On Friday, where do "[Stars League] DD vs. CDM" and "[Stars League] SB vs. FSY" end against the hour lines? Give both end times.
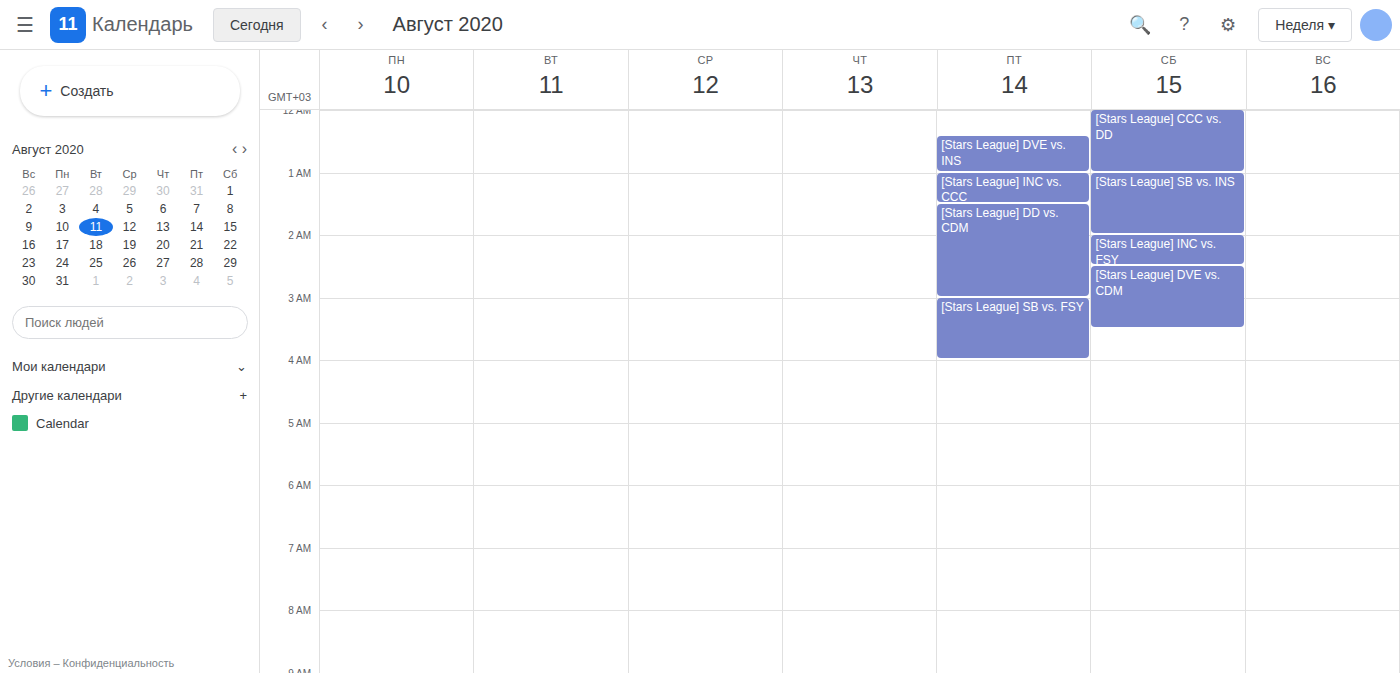
"[Stars League] DD vs. CDM": 03:00, exactly on the 03:00 line. "[Stars League] SB vs. FSY": 04:00, exactly on the 04:00 line.